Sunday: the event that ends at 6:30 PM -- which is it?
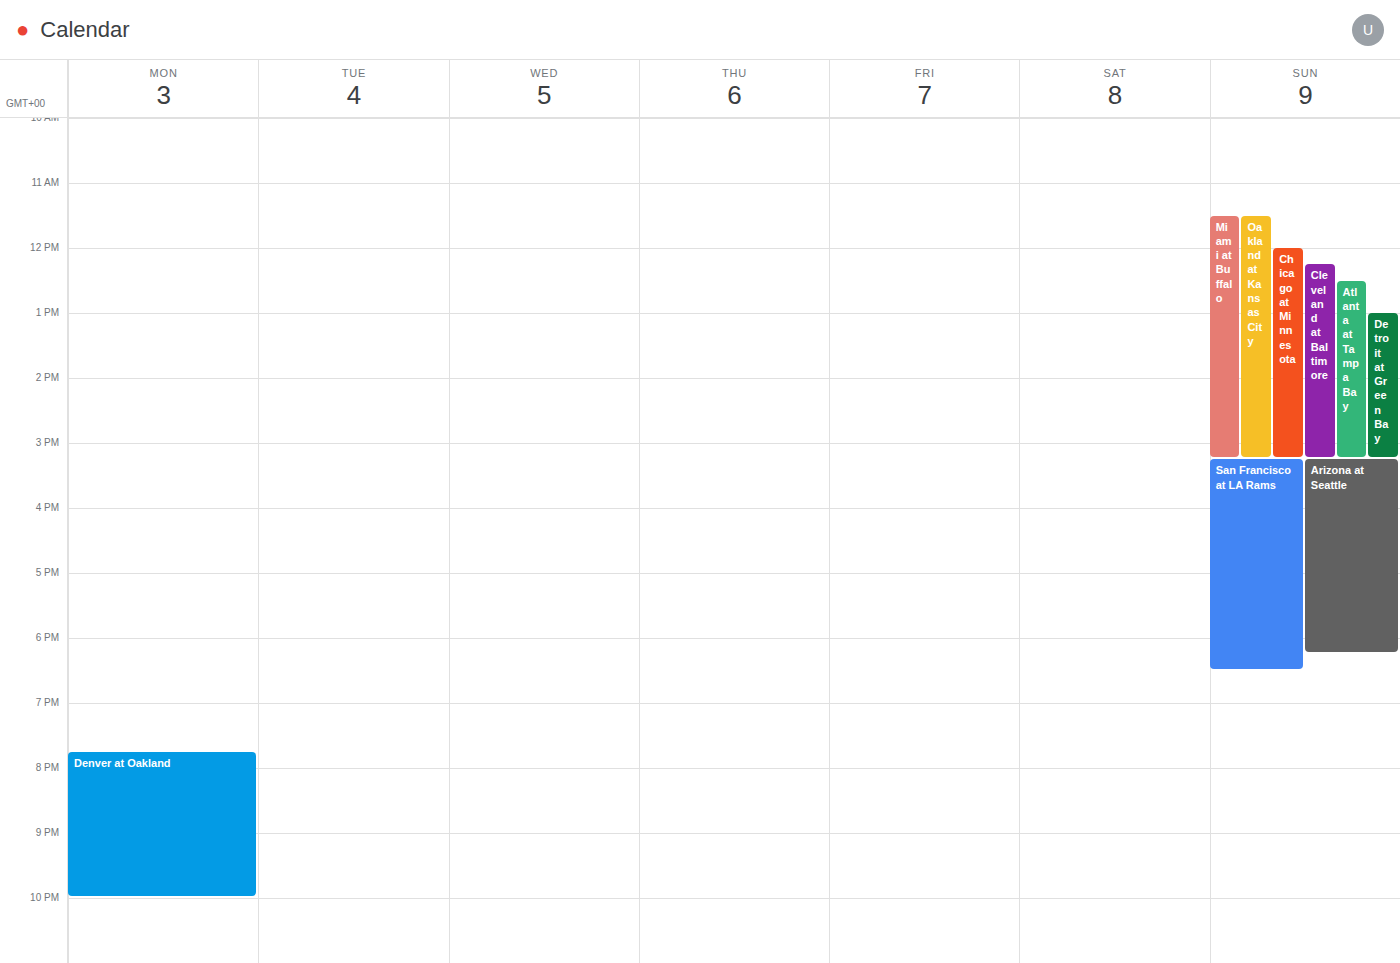
"San Francisco at LA Rams"